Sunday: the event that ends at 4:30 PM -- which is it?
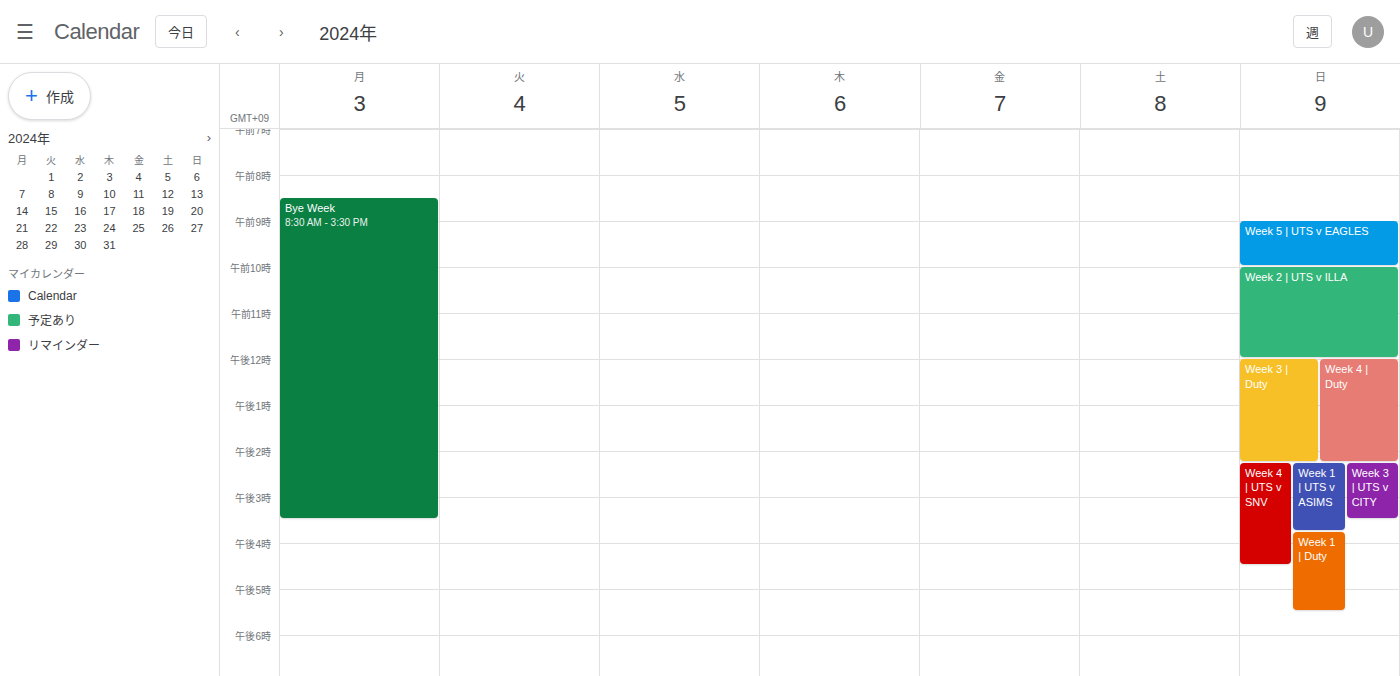
"Week 4 | UTS v SNV"